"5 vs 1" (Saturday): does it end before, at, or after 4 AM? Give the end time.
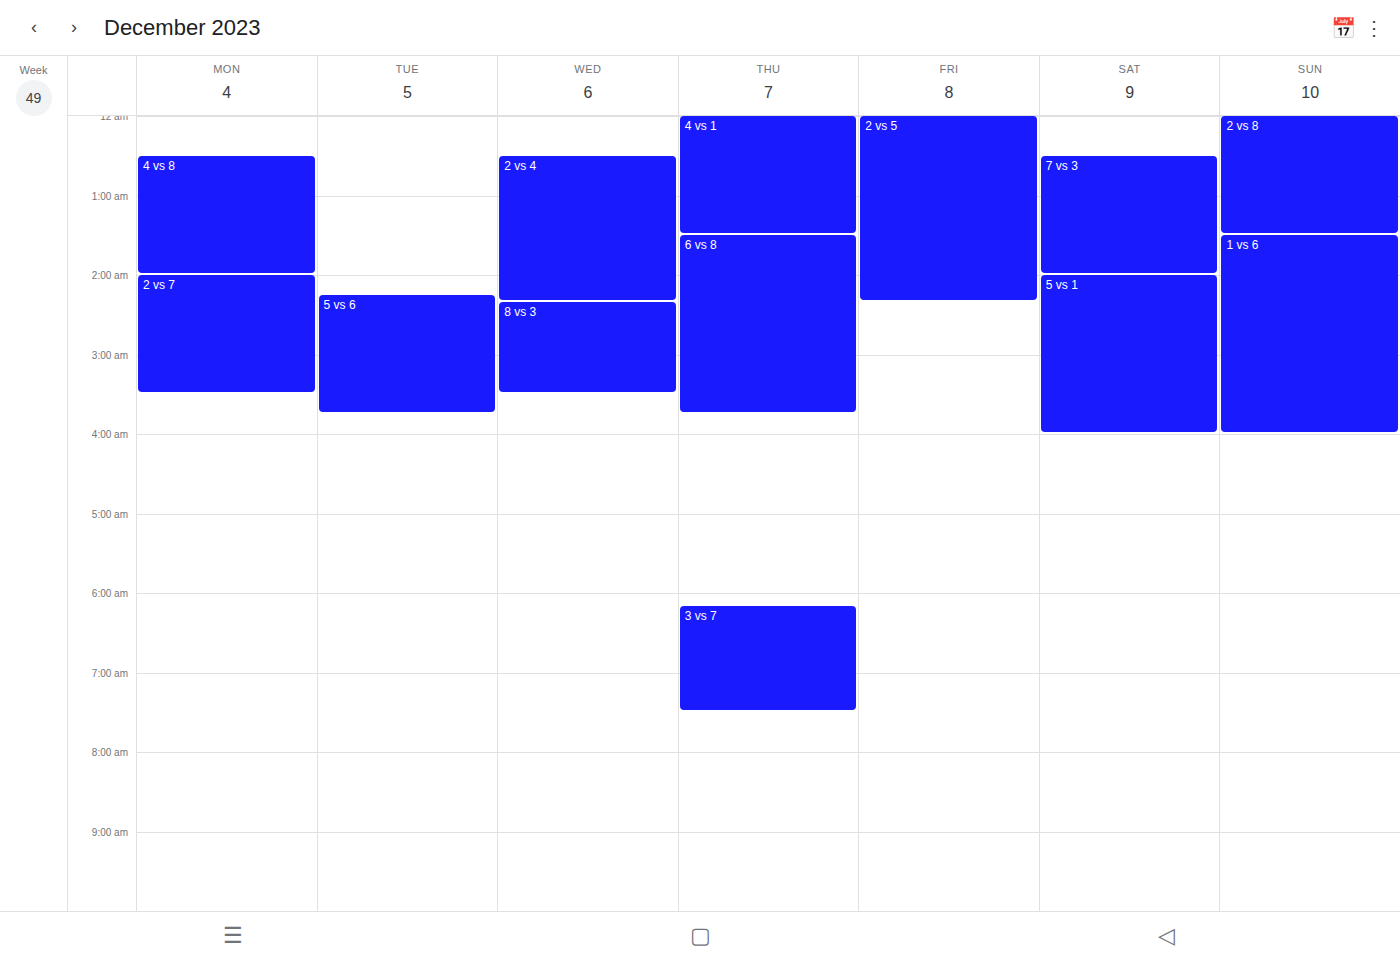
4:00 AM -- exactly at 4 AM, on the 4 AM line.